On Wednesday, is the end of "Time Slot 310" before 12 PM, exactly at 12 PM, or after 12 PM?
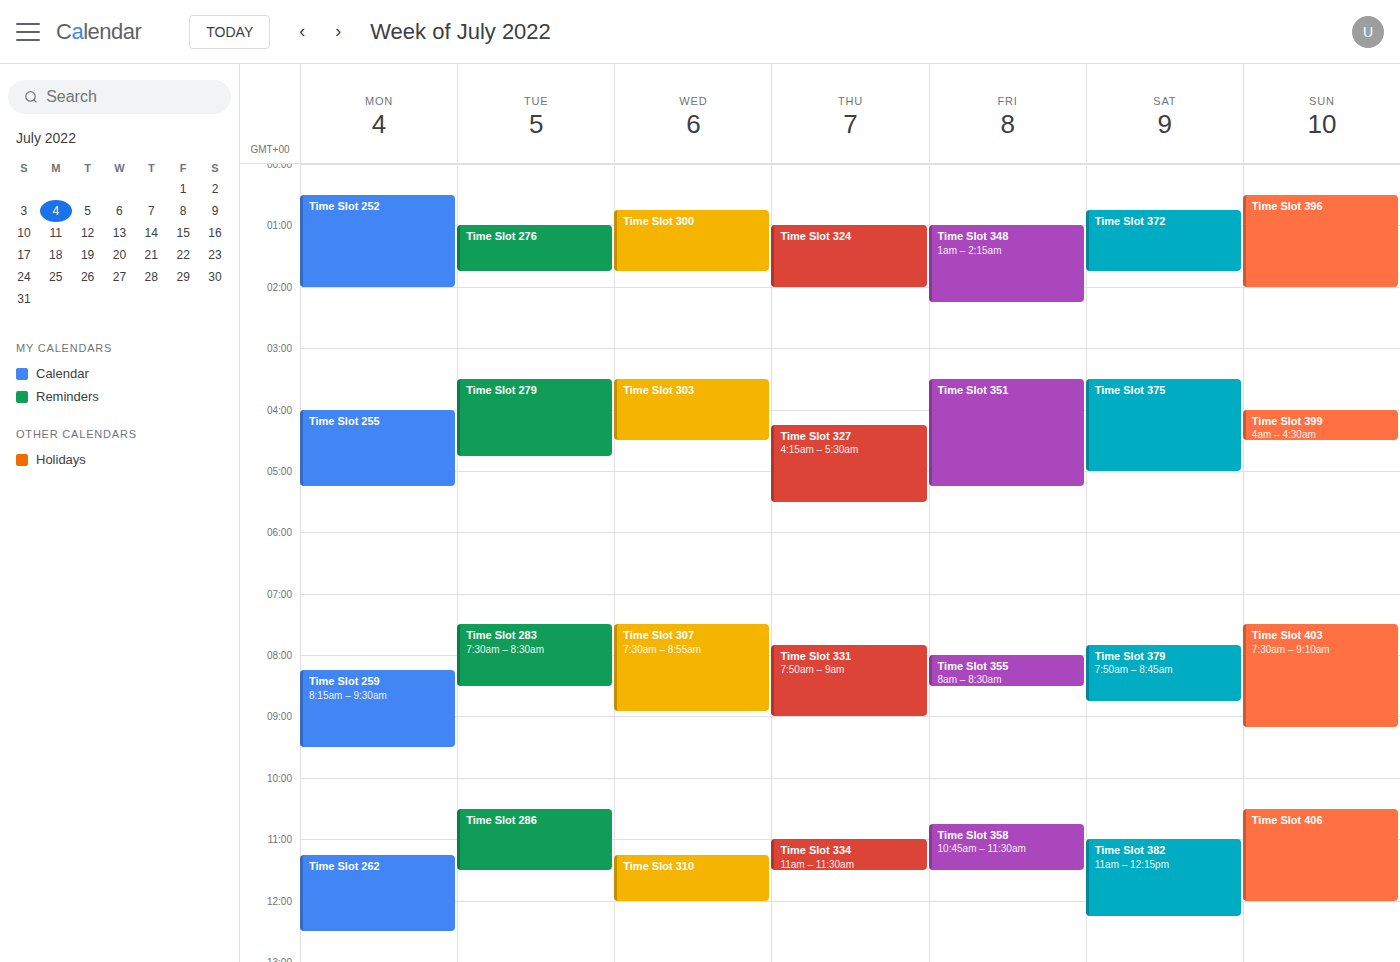
12:00 PM -- exactly at 12 PM, on the 12 PM line.